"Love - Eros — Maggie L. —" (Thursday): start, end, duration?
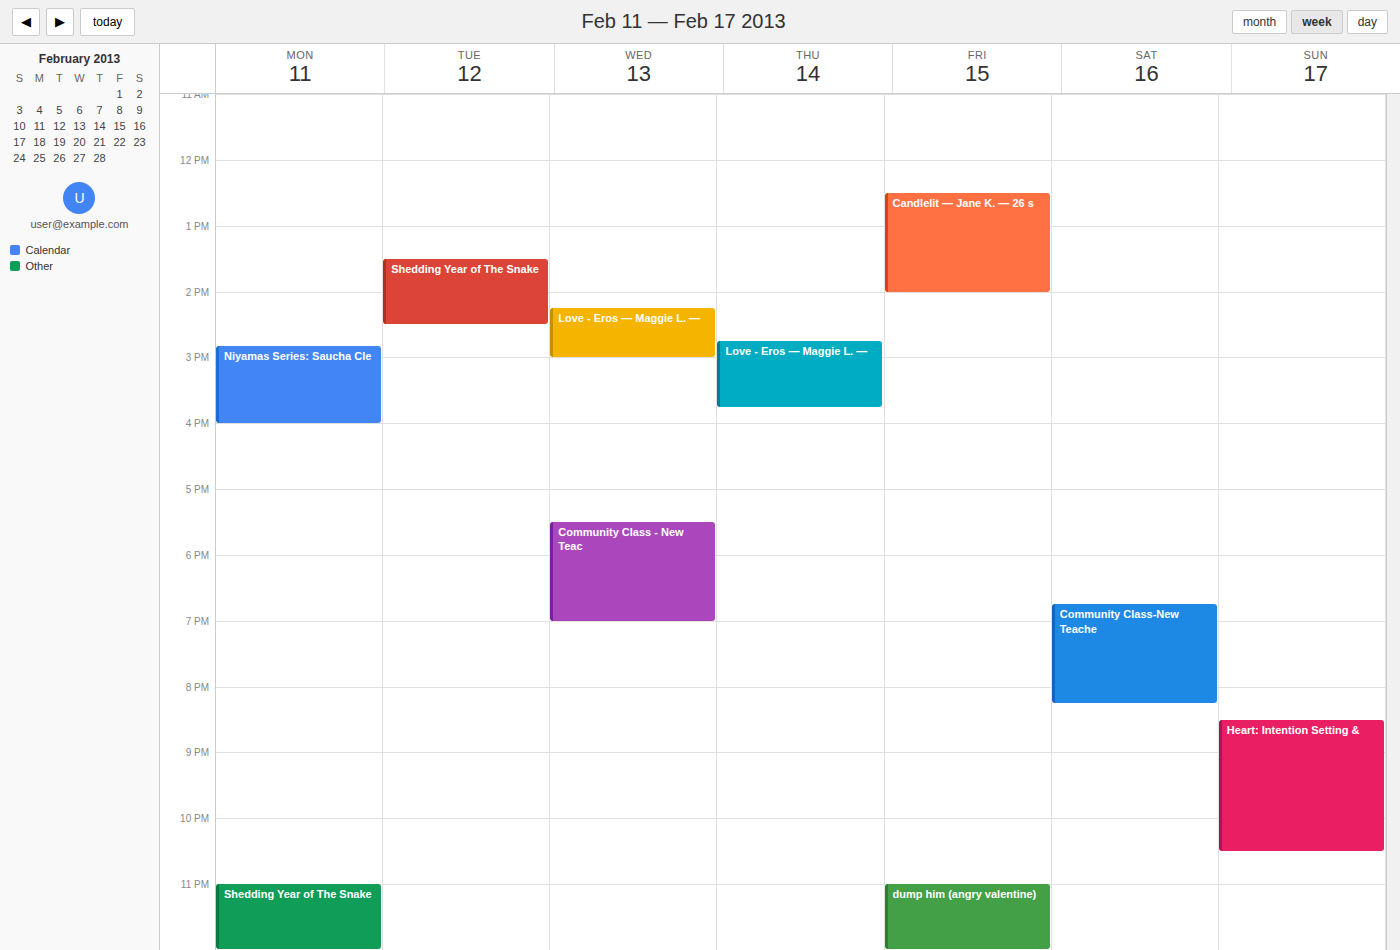
2:45 PM to 3:45 PM, 1 hour